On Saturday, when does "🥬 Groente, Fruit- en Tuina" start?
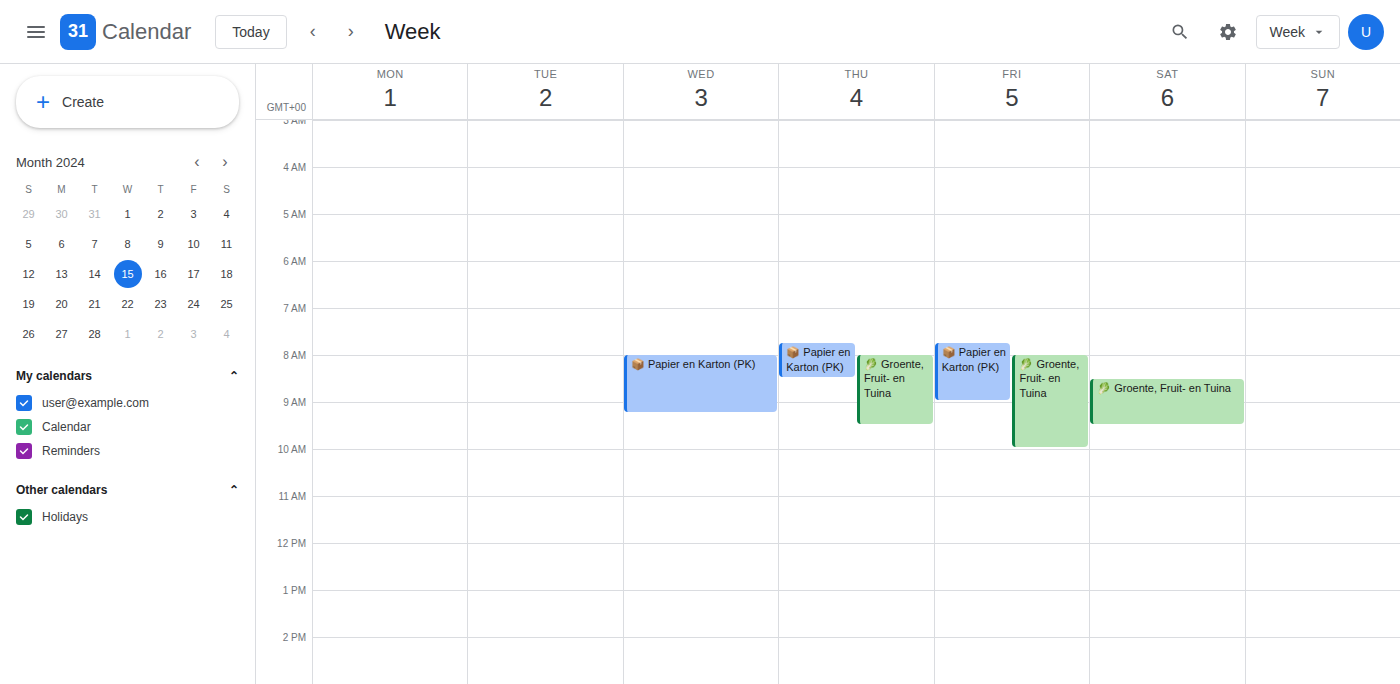
8:30 AM